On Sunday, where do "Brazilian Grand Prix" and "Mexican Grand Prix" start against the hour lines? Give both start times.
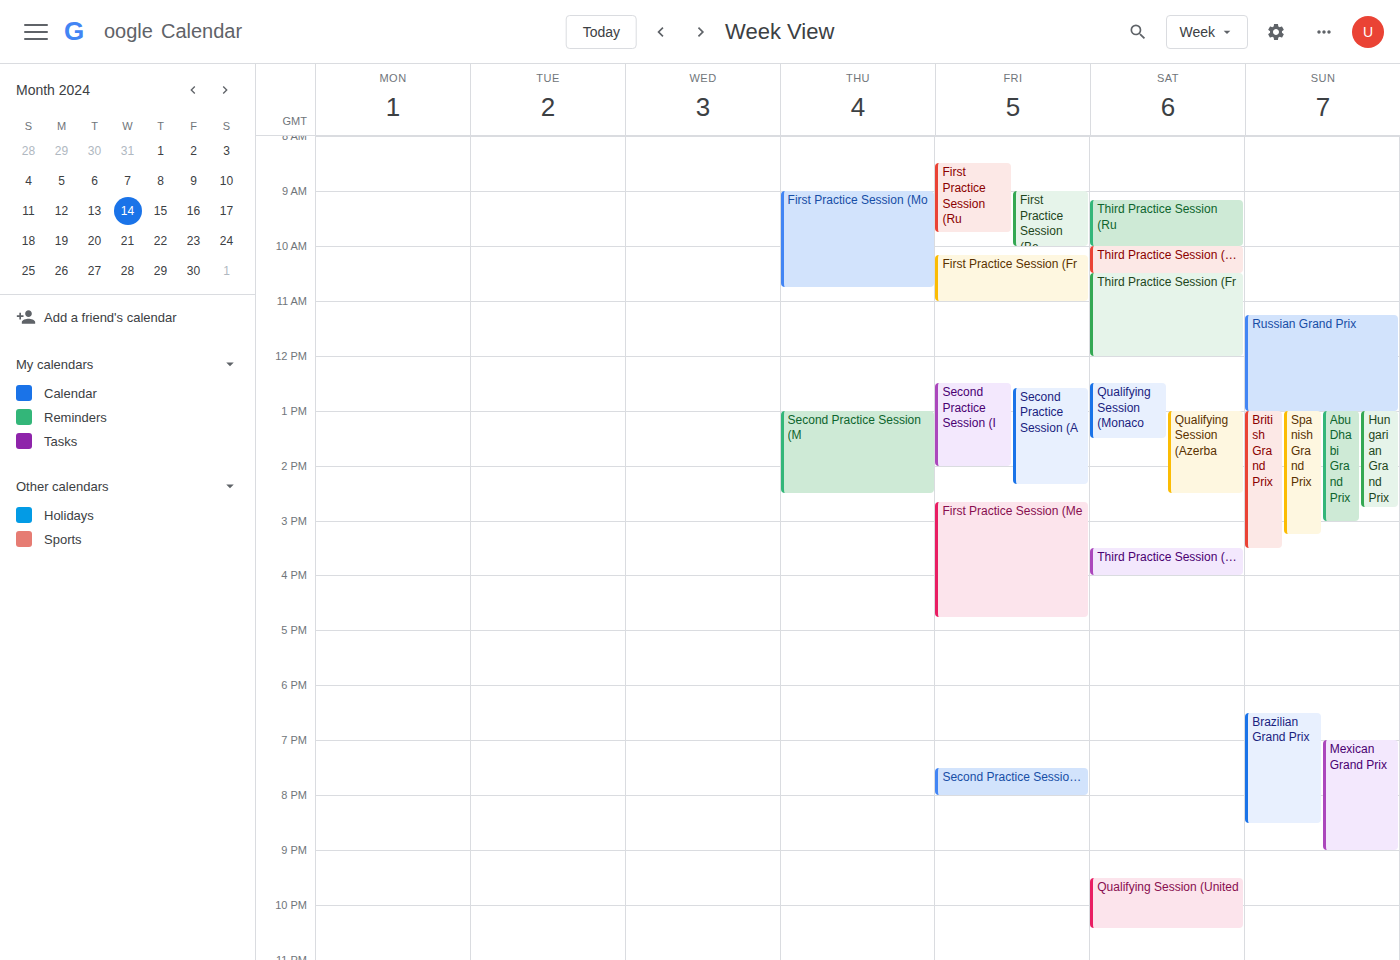
"Brazilian Grand Prix": 18:30, halfway between the 18:00 and 19:00 lines. "Mexican Grand Prix": 19:00, exactly on the 19:00 line.